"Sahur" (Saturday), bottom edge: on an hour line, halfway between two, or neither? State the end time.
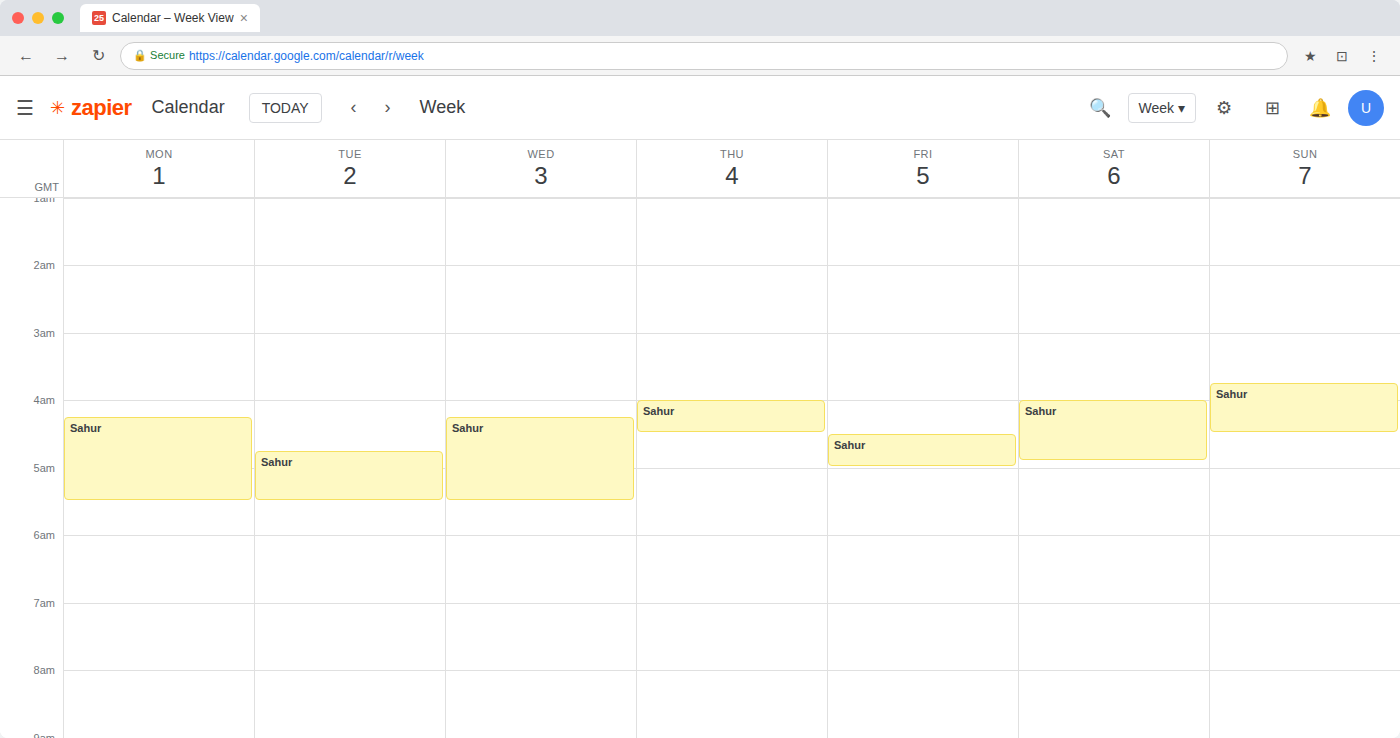
4:55 AM -- neither: 55 minutes below the 4 AM line and 5 minutes above the 5 AM line.